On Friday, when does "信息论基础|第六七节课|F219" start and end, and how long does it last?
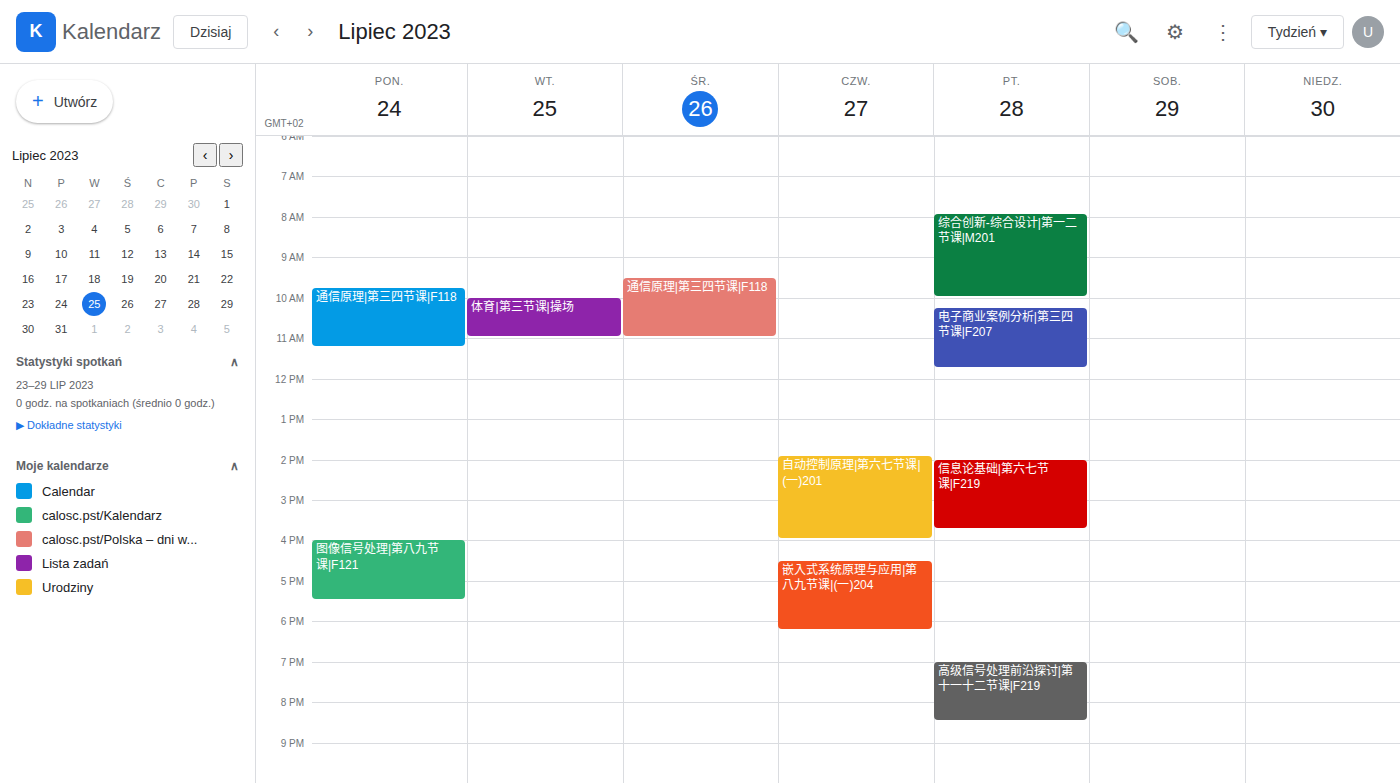
14:00 to 15:45, 1 hour 45 minutes